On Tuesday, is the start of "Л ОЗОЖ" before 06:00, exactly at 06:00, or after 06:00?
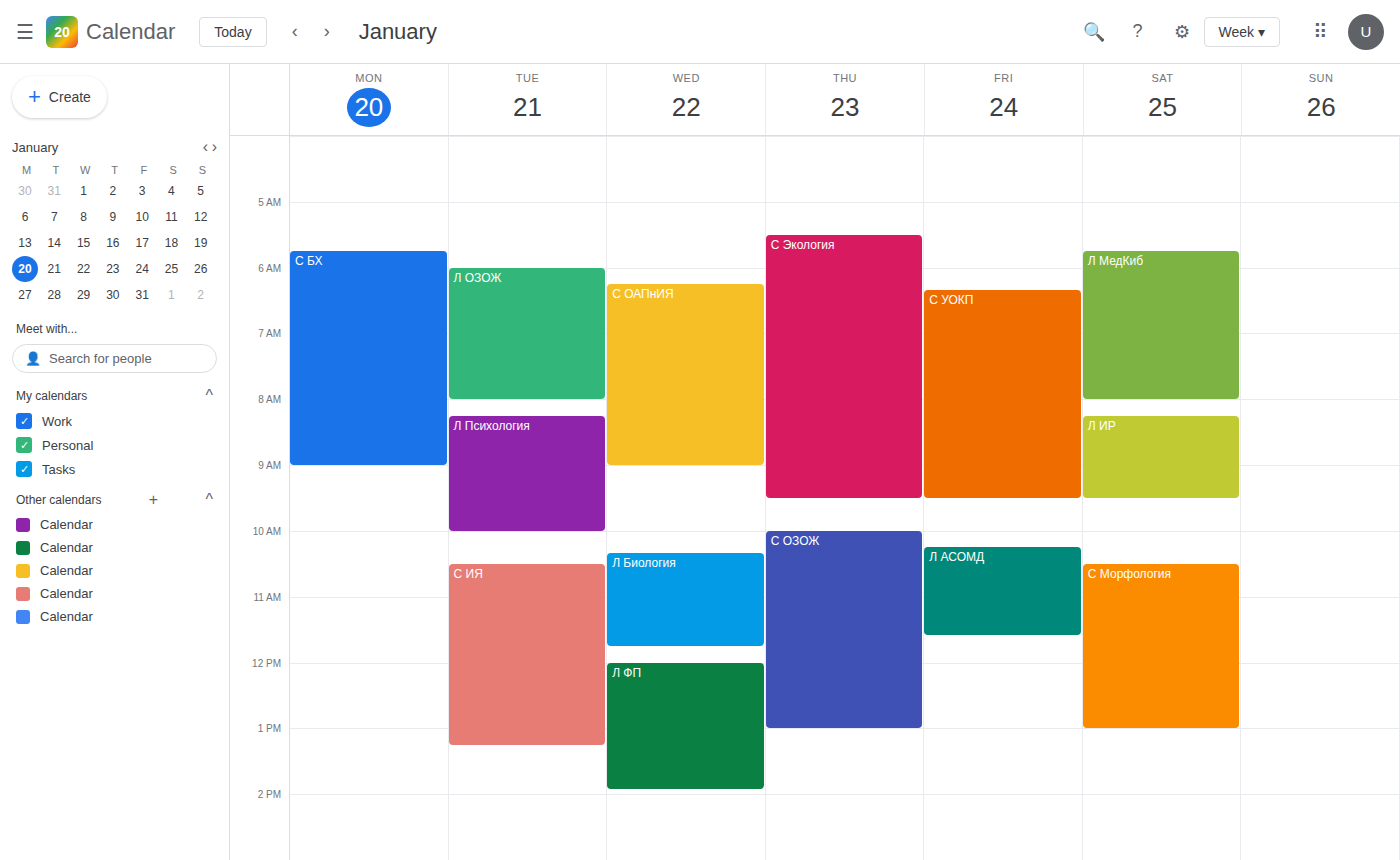
06:00 -- exactly at 06:00, on the 06:00 line.